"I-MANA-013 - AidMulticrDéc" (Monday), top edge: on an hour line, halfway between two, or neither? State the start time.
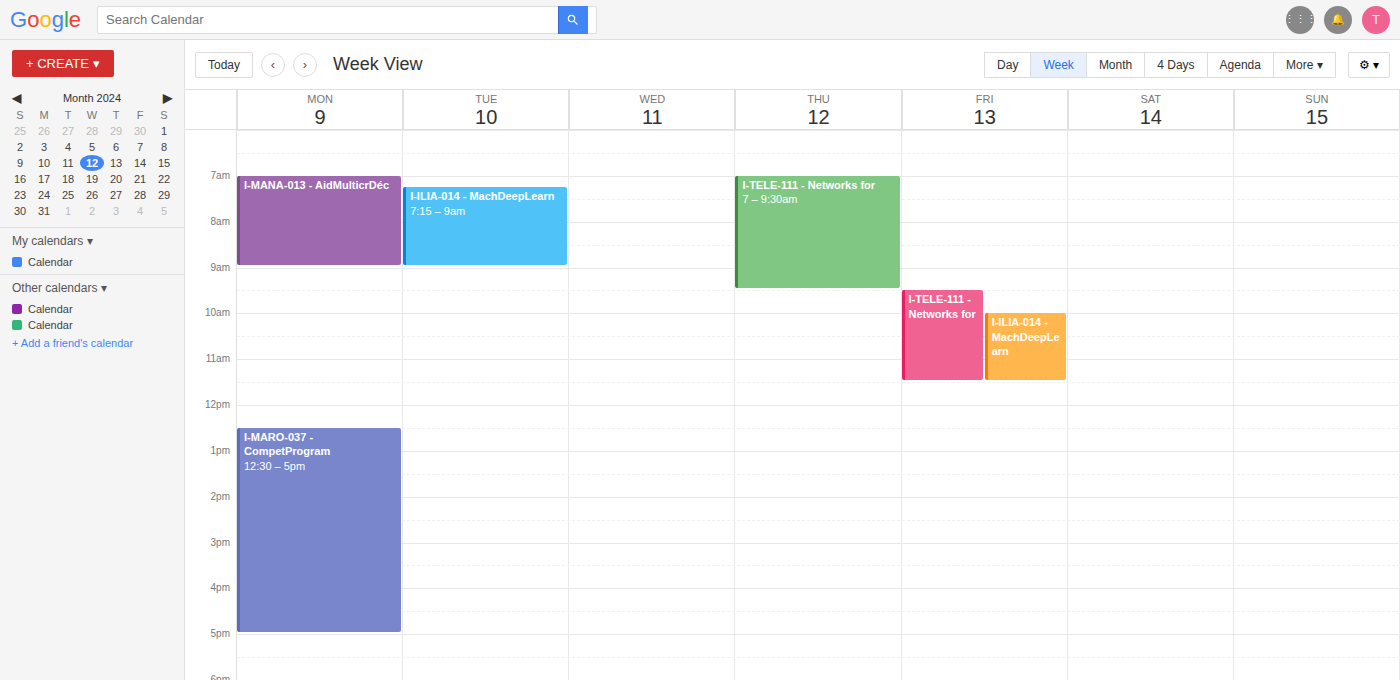
7:00 AM -- exactly on the 7 AM line.